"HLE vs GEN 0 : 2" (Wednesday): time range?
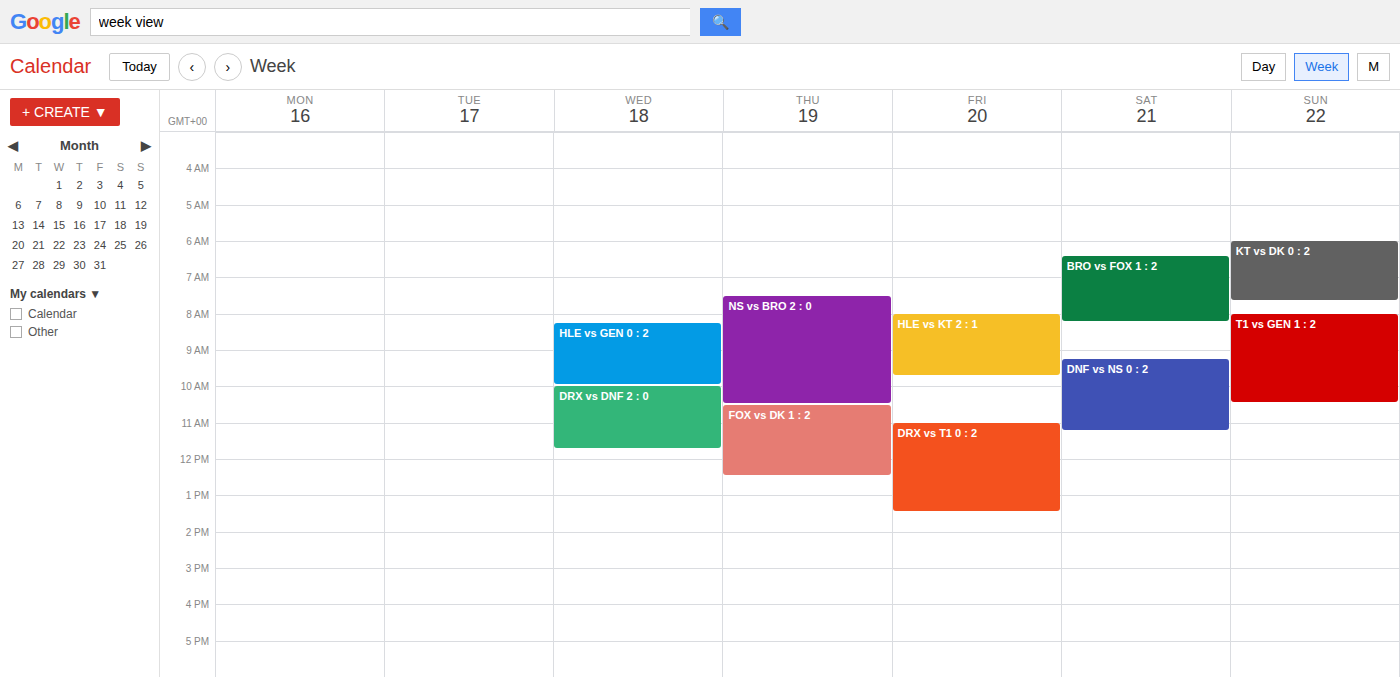
8:15 AM to 10:00 AM